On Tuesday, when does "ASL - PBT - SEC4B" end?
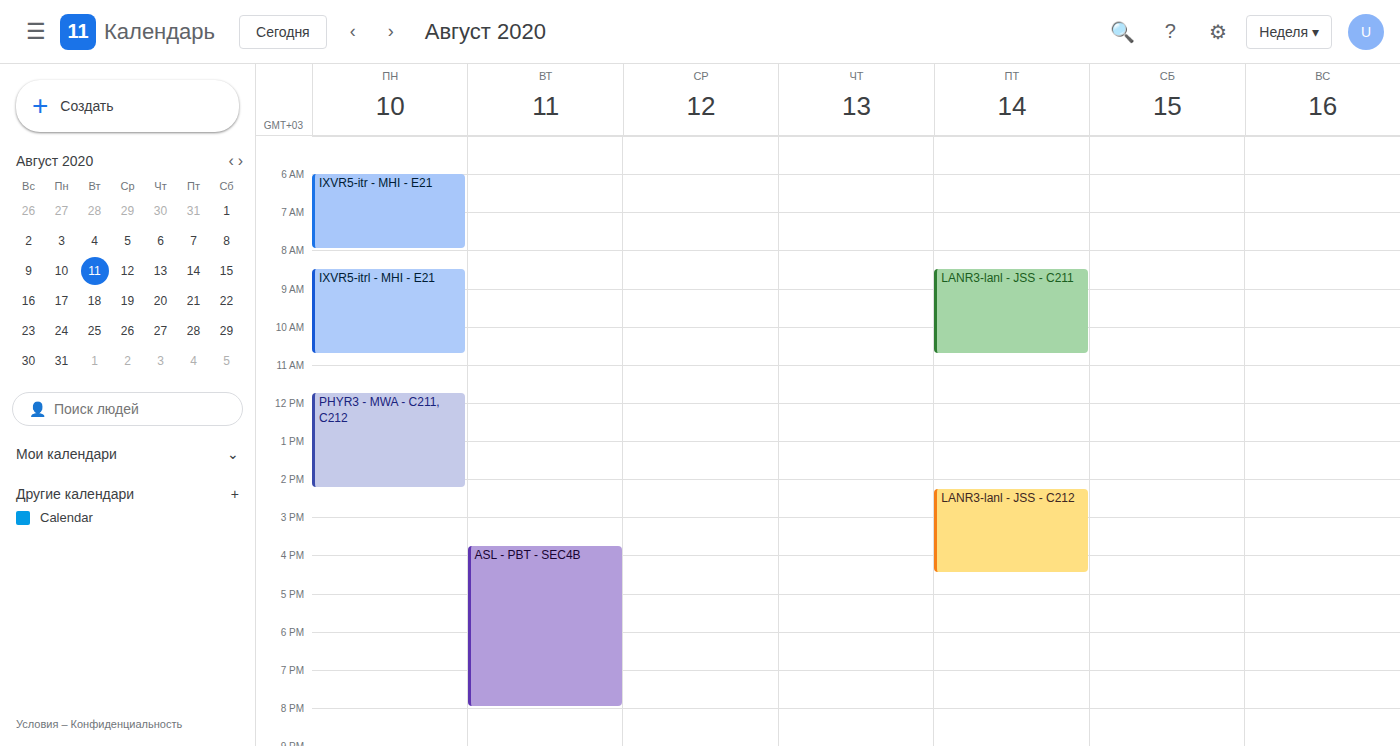
8:00 PM